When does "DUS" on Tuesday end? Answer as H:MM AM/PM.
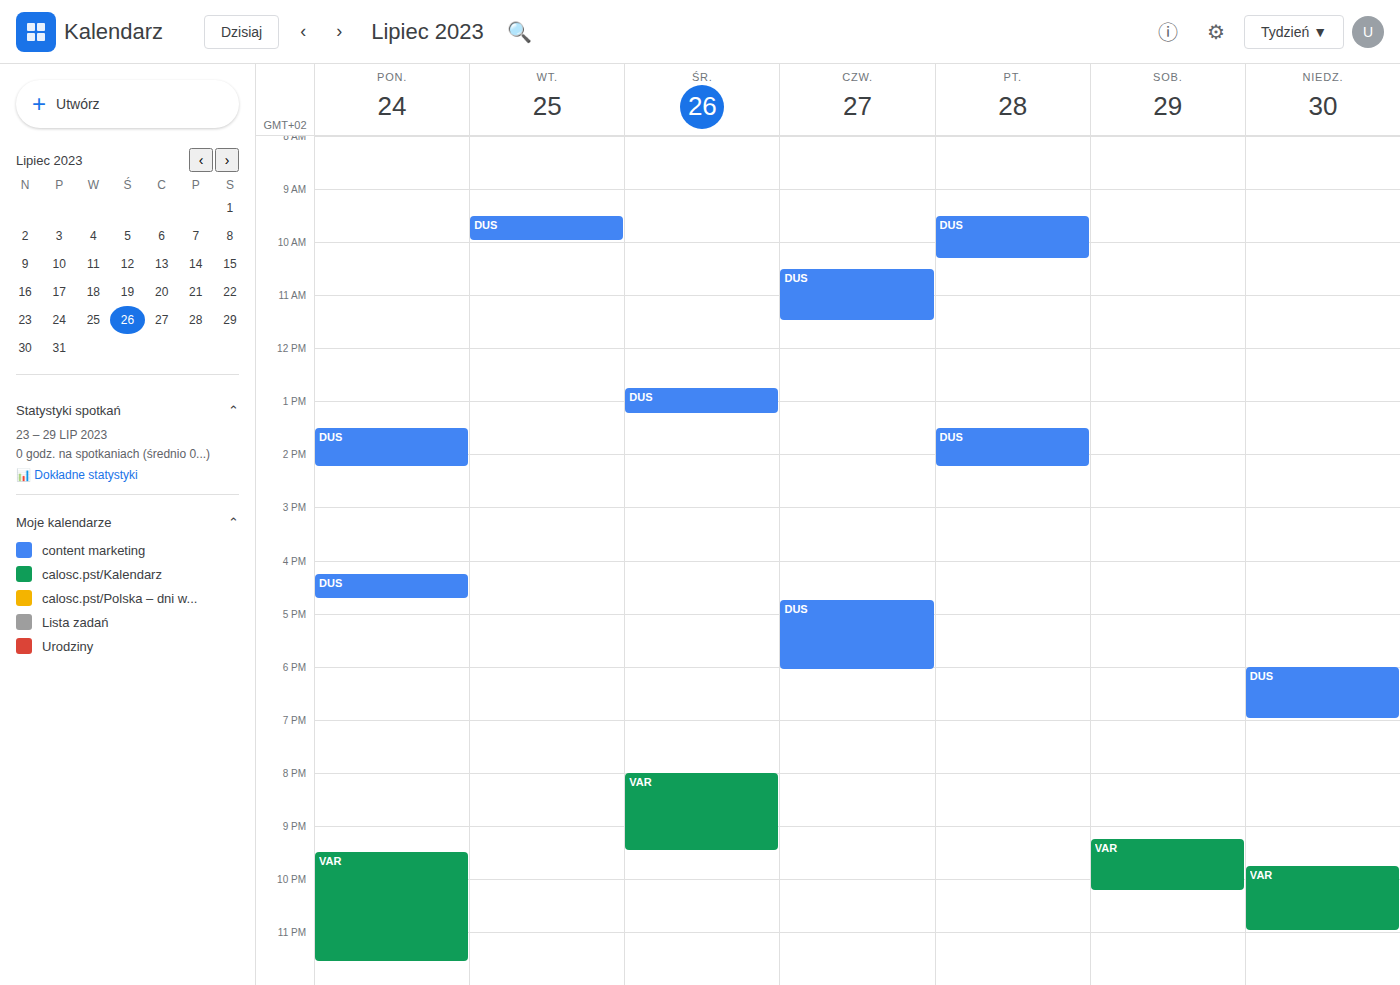
10:00 AM